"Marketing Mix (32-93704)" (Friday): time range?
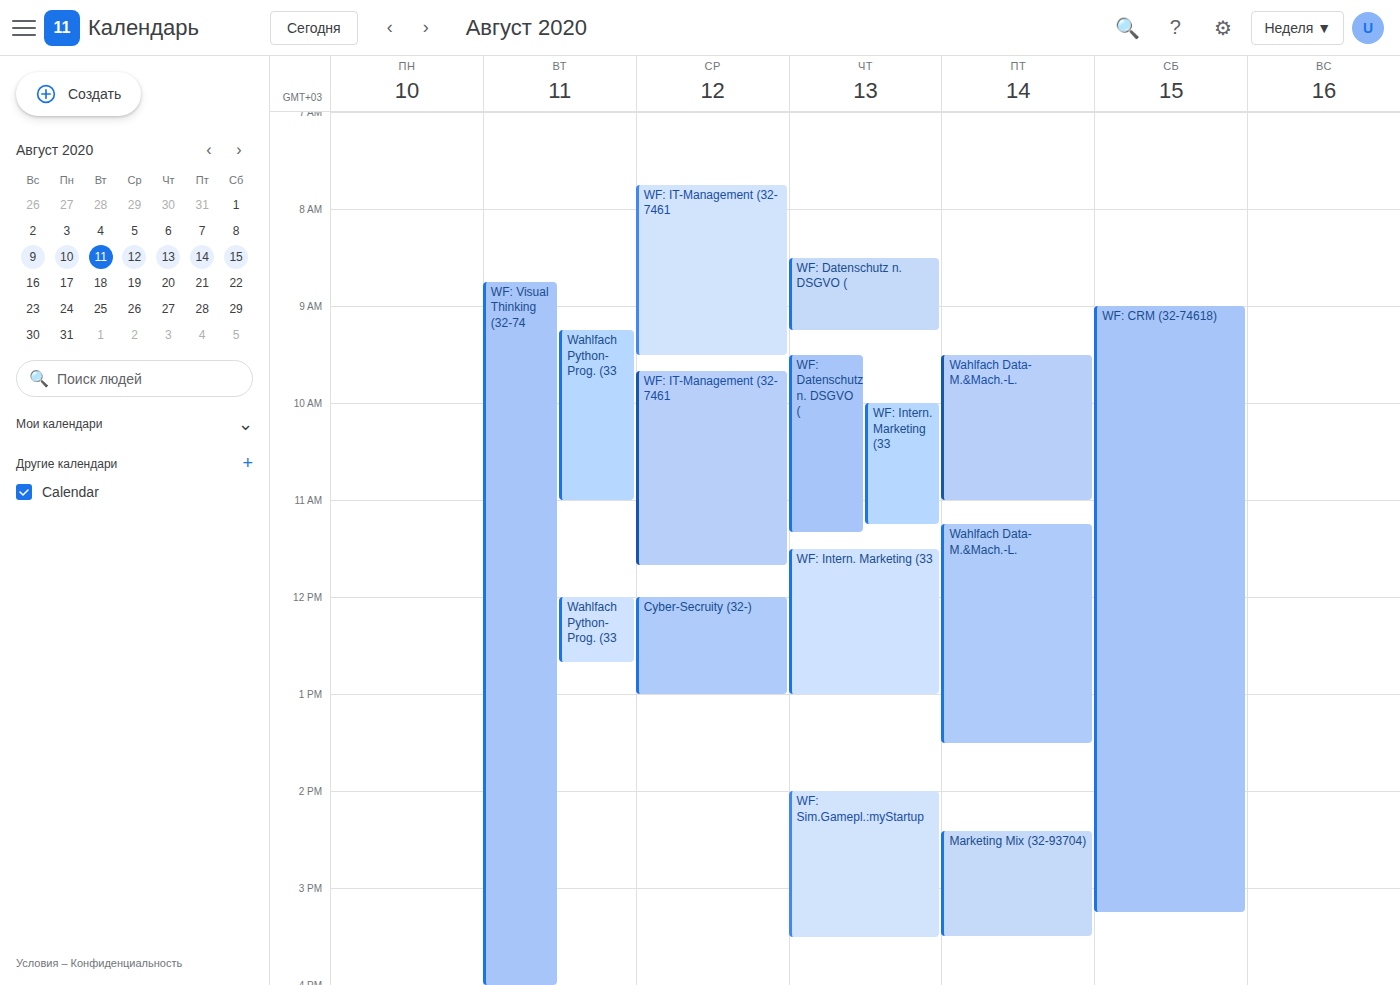
2:25 PM to 3:30 PM